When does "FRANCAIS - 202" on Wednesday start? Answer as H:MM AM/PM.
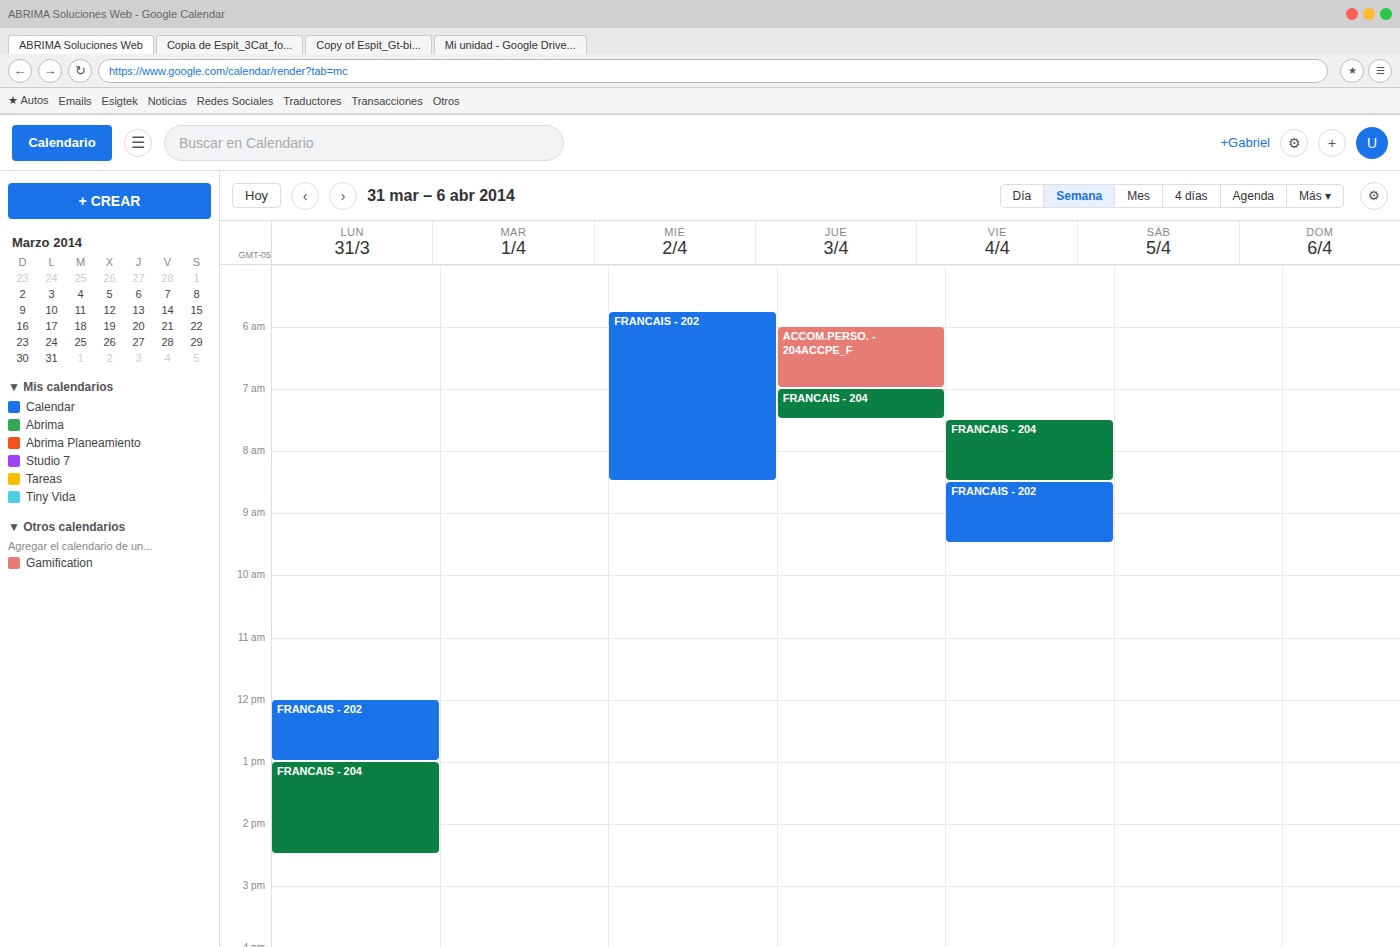
5:45 AM